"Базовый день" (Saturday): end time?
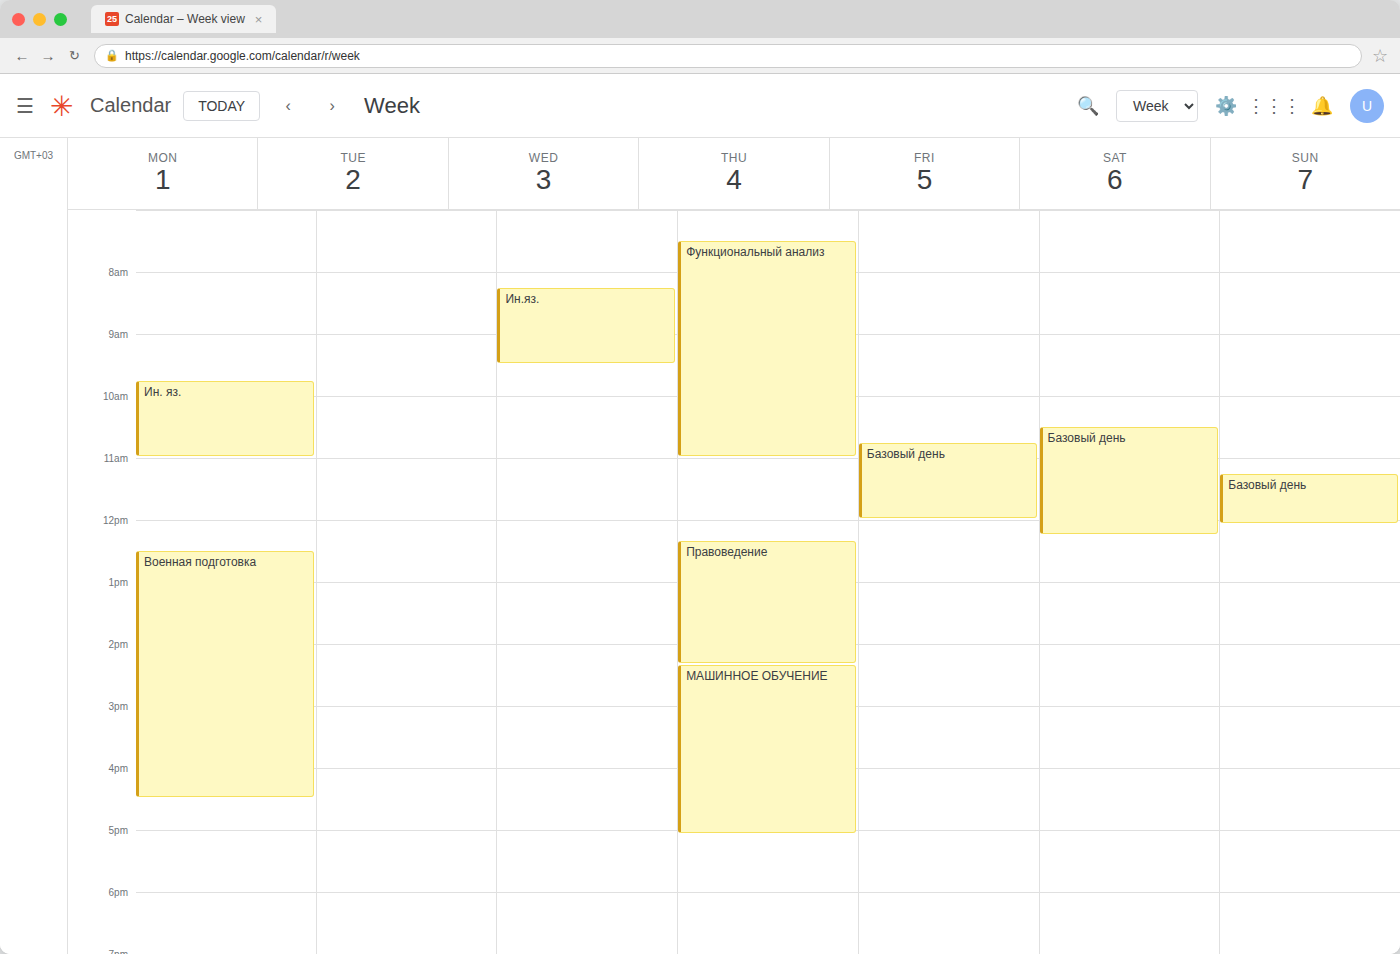
12:15 PM